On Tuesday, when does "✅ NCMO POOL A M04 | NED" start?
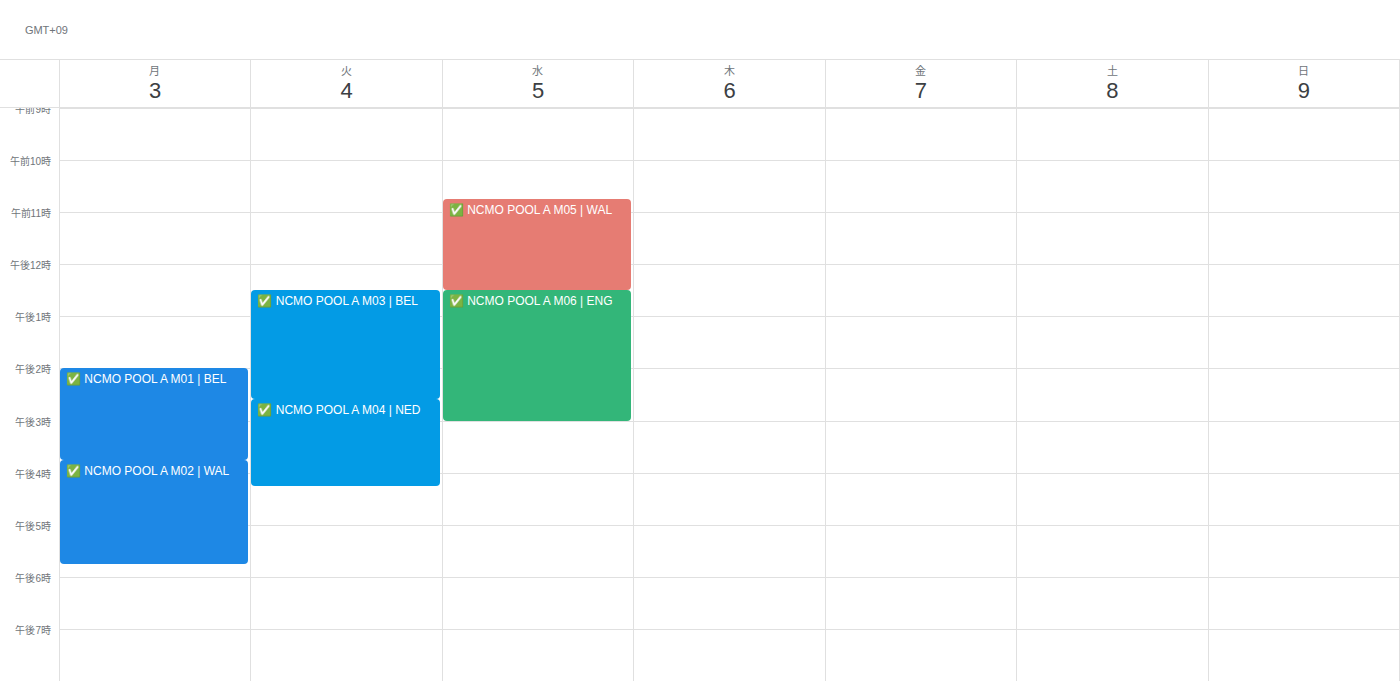
2:35 PM